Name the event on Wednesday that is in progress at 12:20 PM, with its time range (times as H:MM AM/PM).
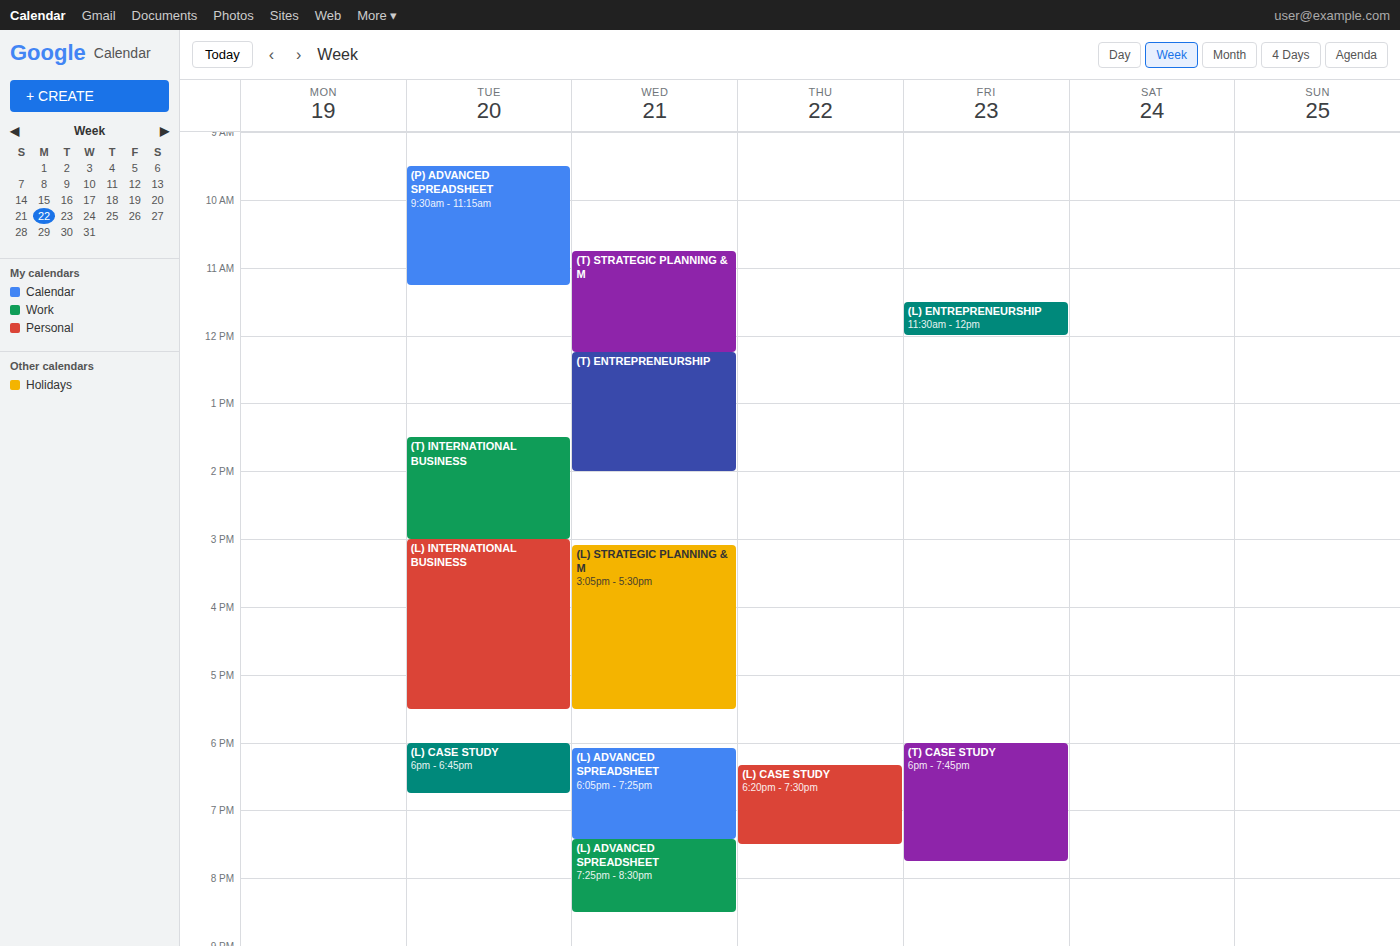
"(T) ENTREPRENEURSHIP", 12:15 PM to 2:00 PM